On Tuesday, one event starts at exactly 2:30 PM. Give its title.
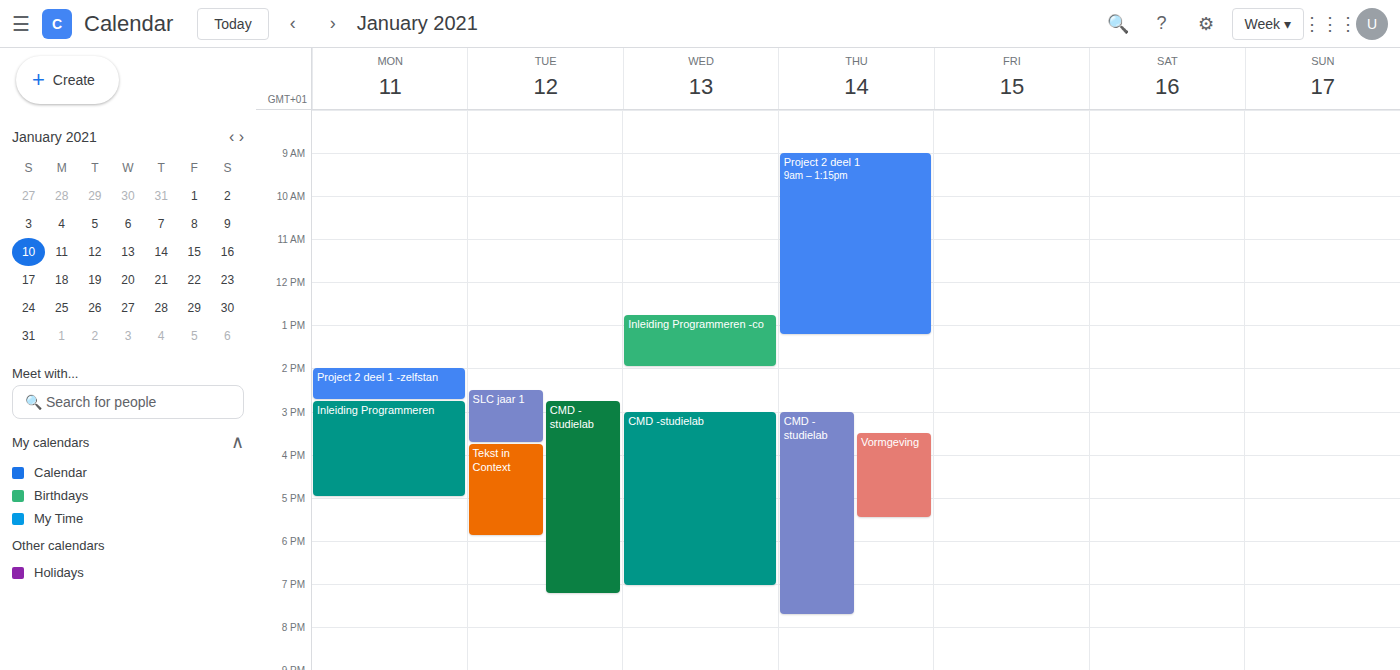
"SLC jaar 1"